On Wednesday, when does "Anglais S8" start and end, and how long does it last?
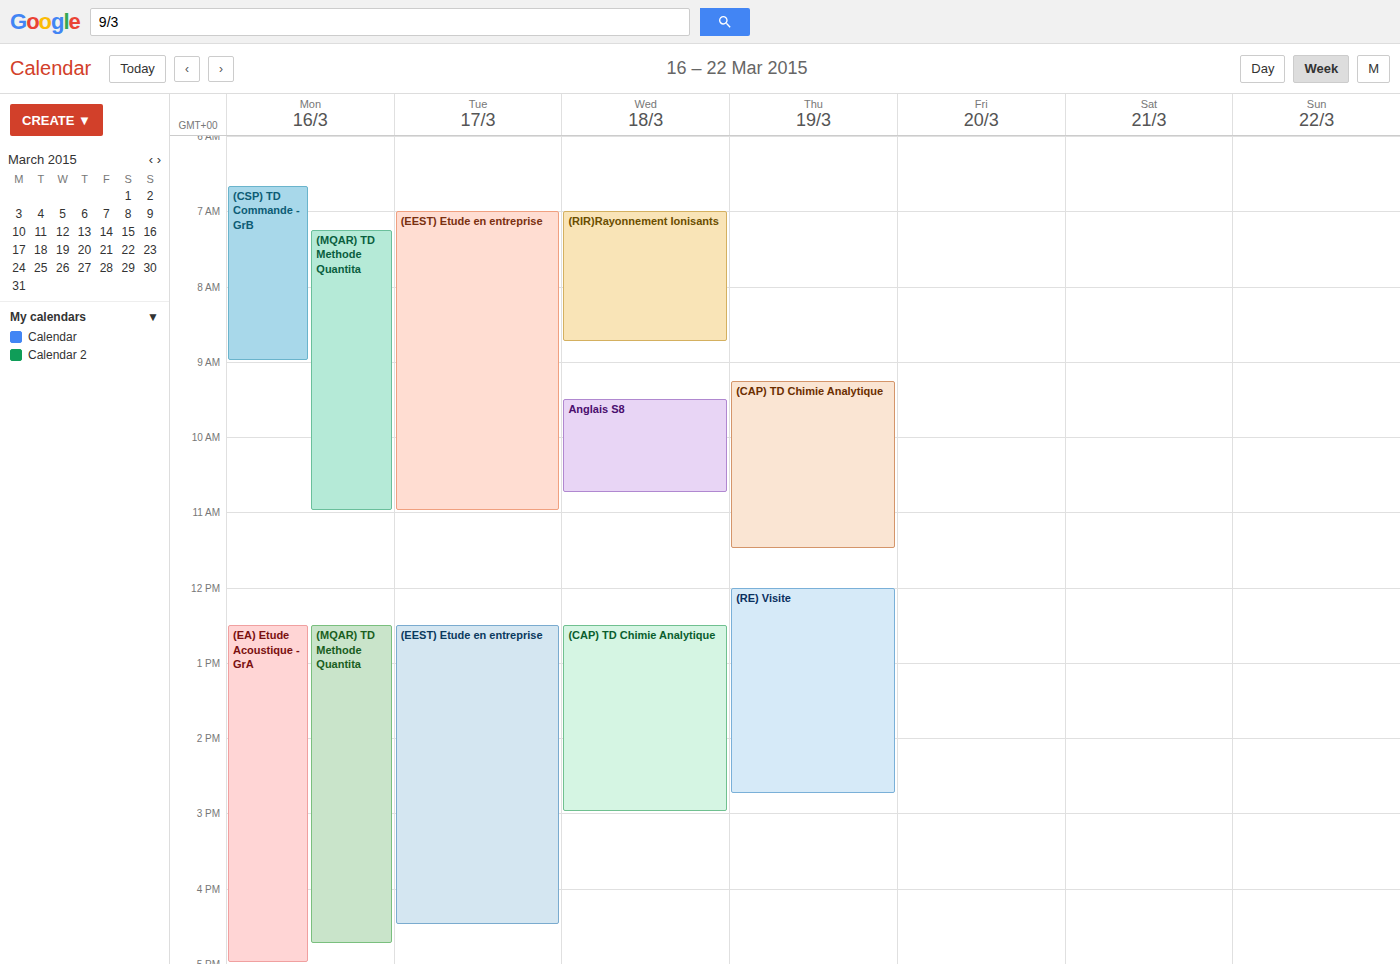
9:30 AM to 10:45 AM, 1 hour 15 minutes